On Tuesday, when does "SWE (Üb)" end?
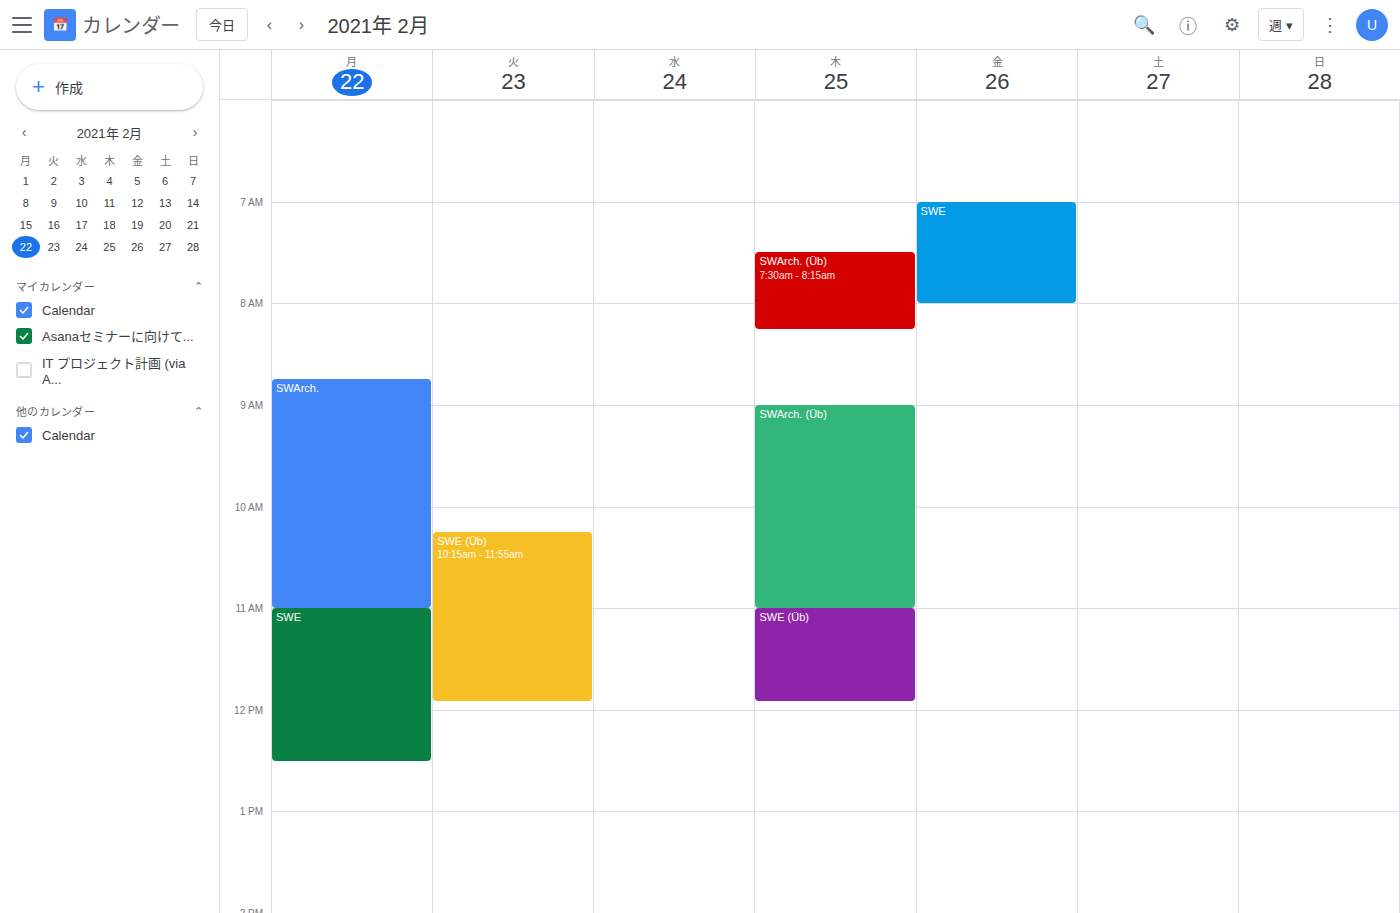
11:55 AM